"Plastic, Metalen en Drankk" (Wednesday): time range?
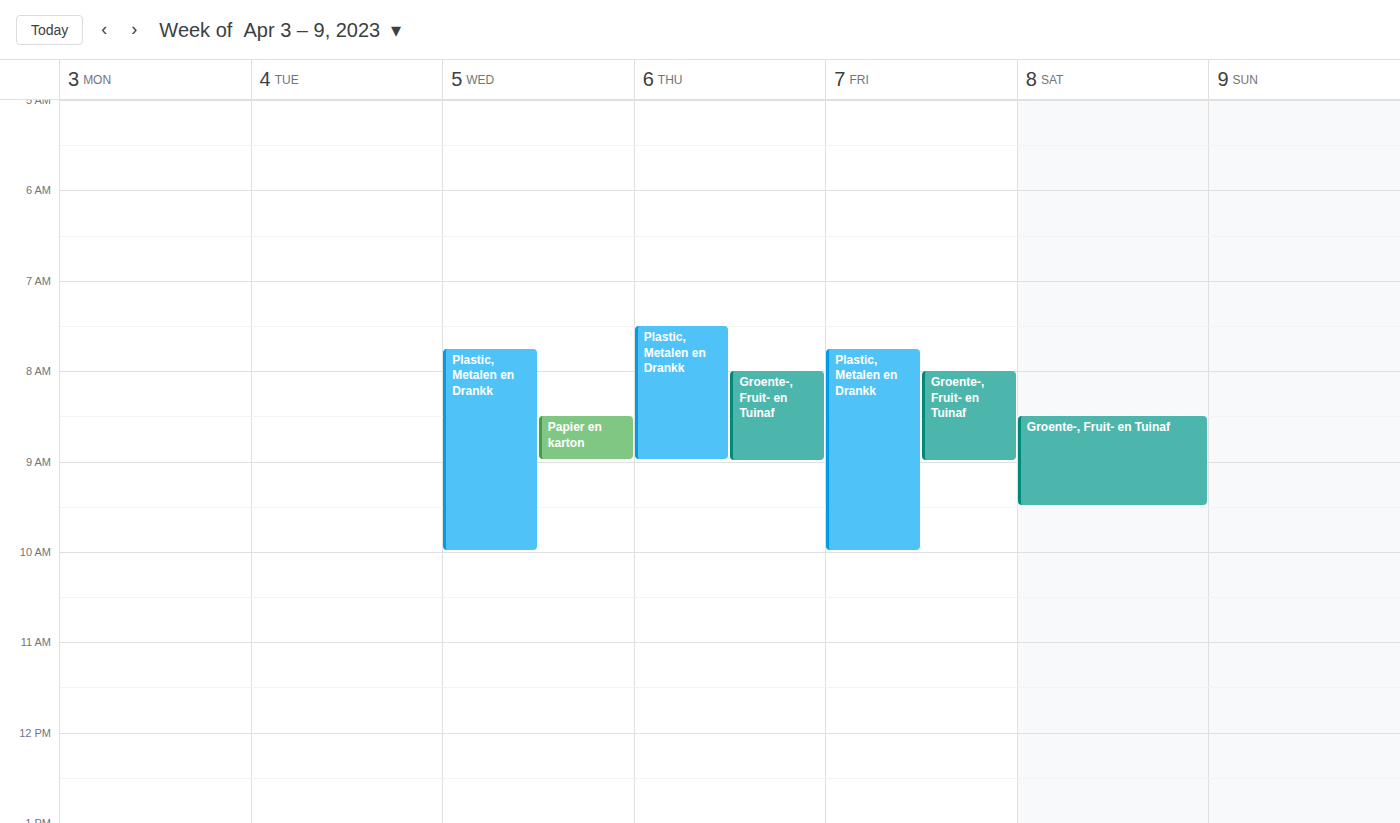
7:45 AM to 10:00 AM